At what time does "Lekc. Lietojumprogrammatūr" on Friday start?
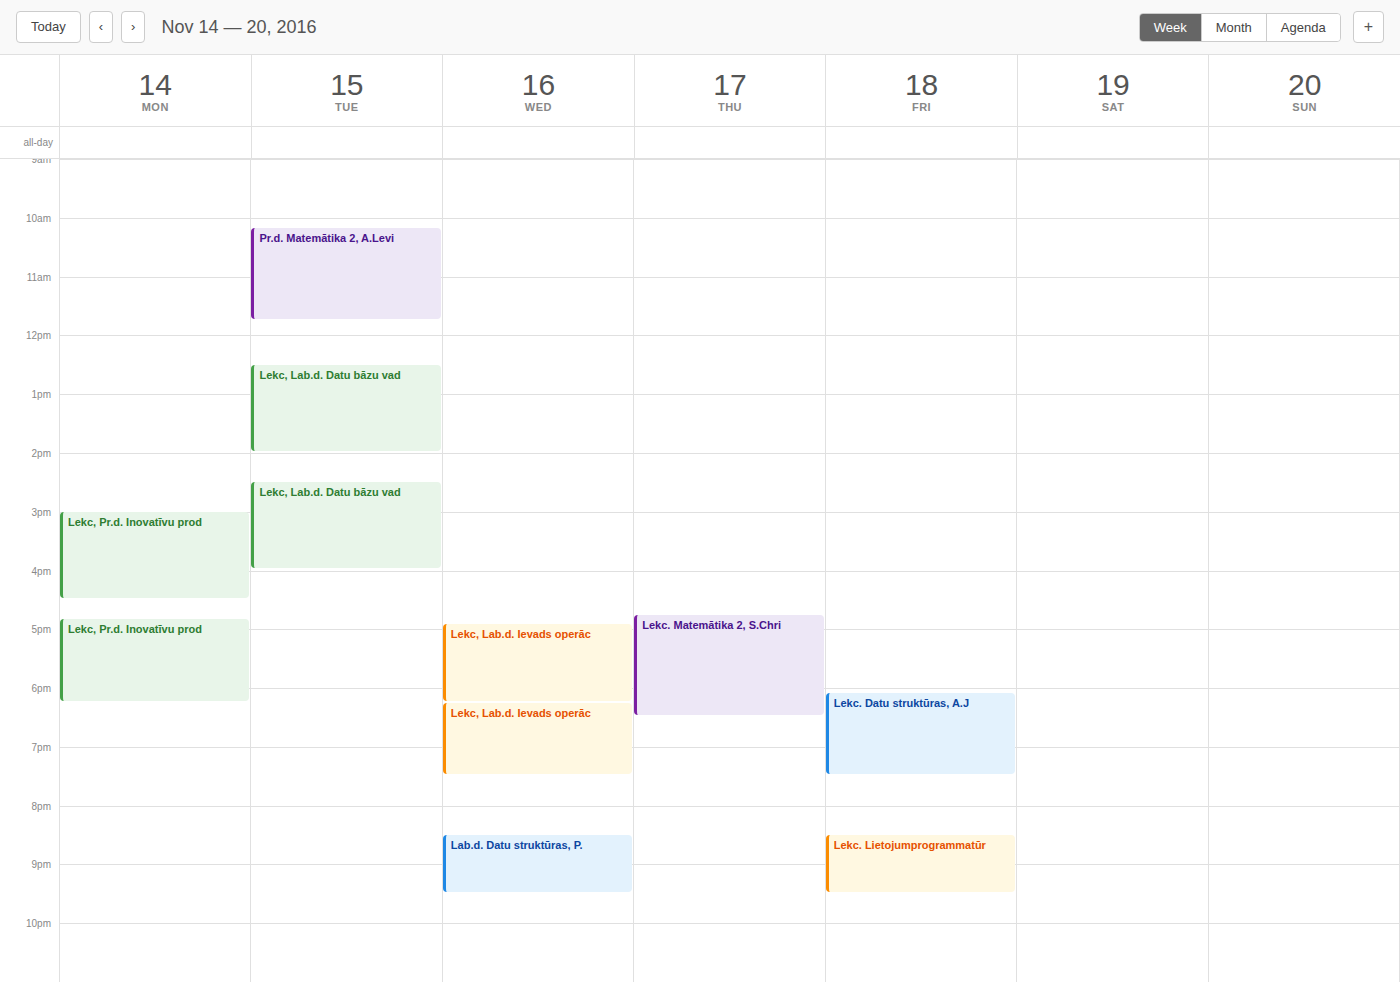
8:30 PM